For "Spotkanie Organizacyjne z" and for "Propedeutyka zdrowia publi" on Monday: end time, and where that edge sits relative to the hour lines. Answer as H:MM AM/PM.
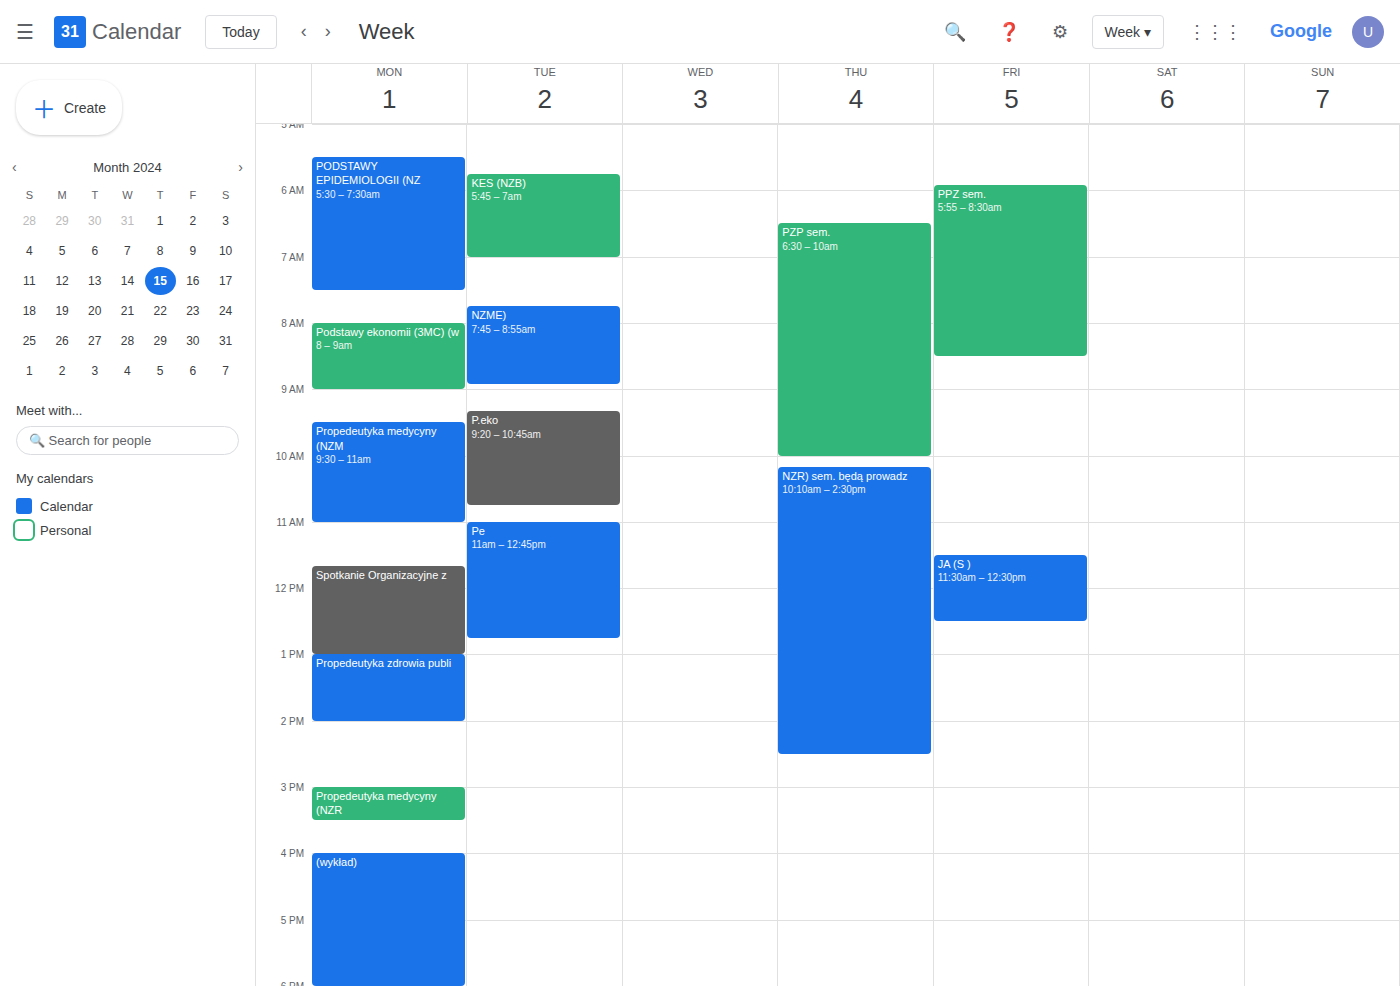
"Spotkanie Organizacyjne z": 1:00 PM, exactly on the 1 PM line. "Propedeutyka zdrowia publi": 2:00 PM, exactly on the 2 PM line.